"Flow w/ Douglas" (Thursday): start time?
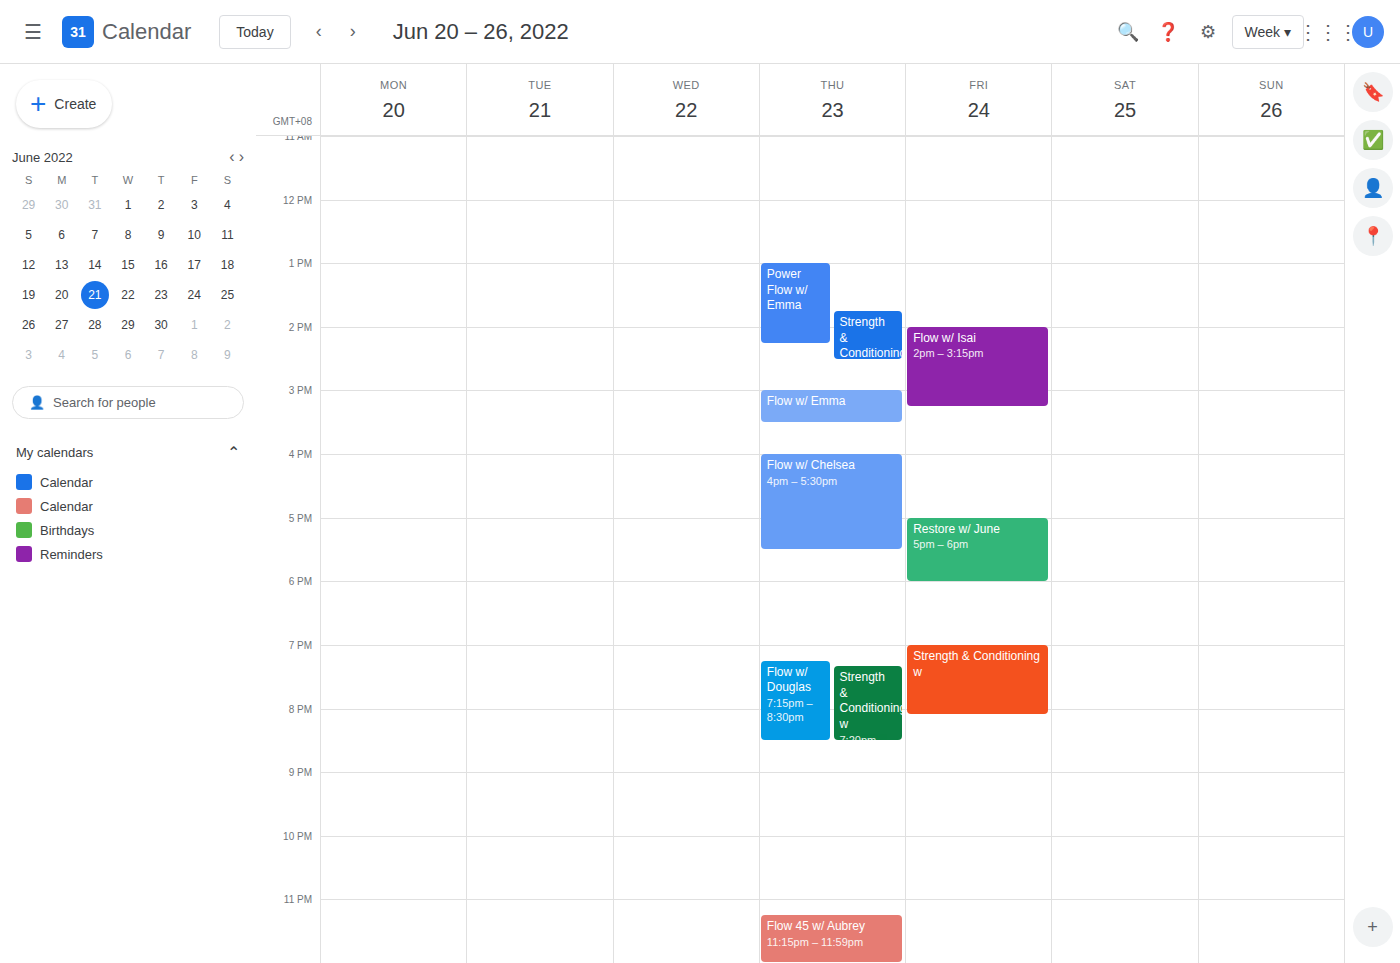
7:15 PM